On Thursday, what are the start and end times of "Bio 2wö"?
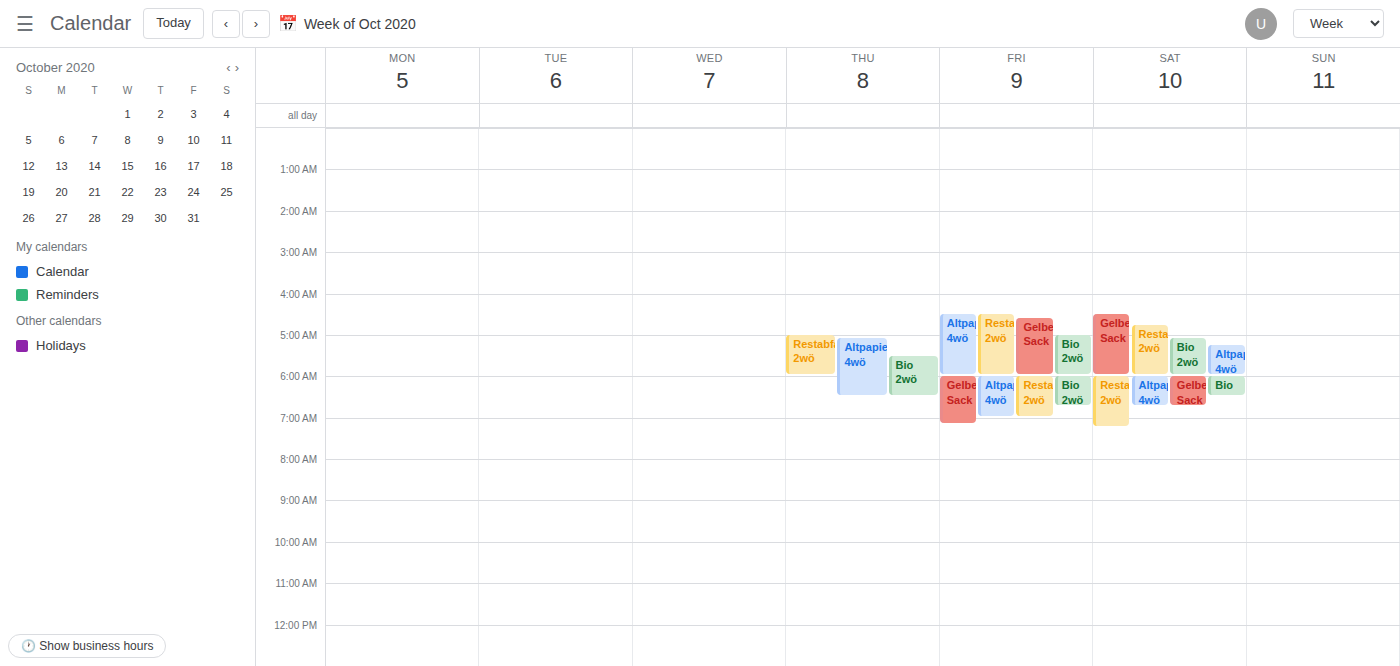
05:30 to 06:30